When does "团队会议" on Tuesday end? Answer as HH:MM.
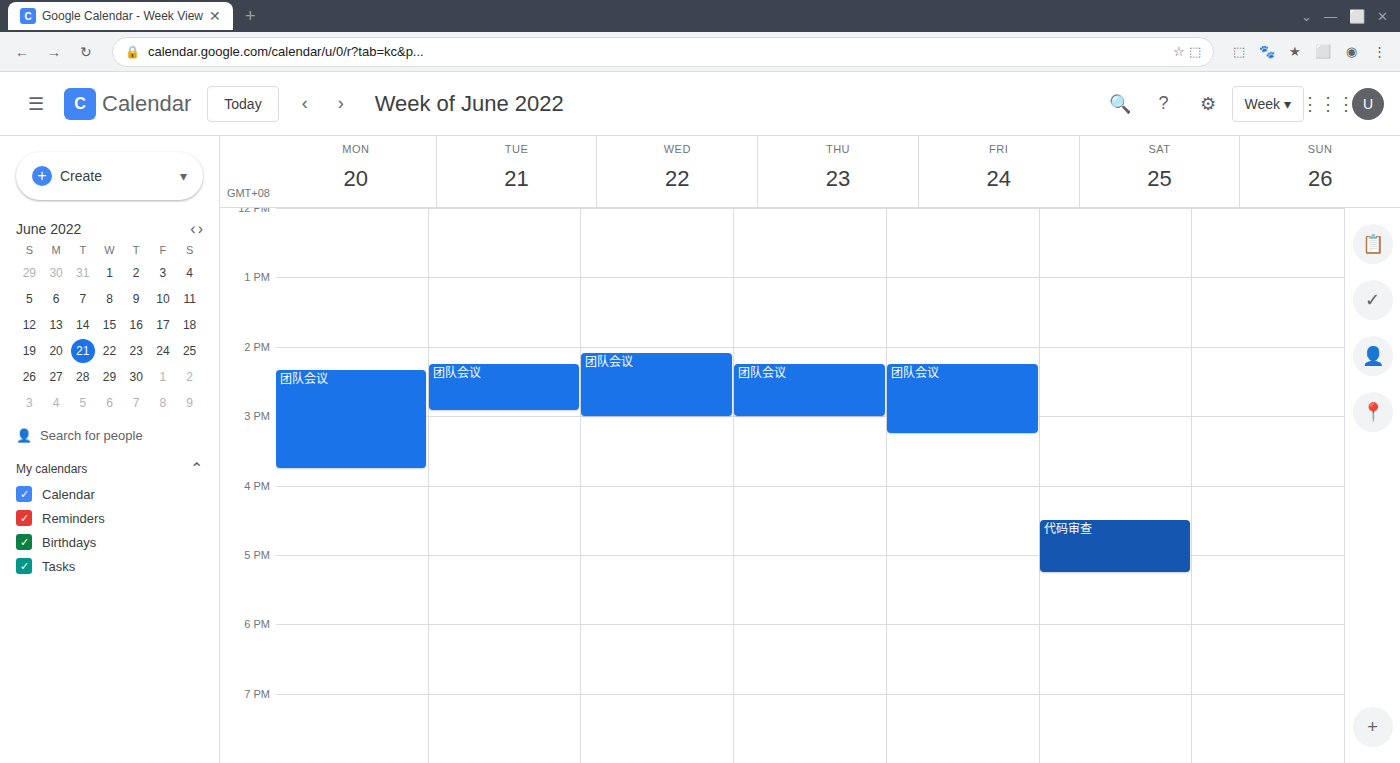
14:55